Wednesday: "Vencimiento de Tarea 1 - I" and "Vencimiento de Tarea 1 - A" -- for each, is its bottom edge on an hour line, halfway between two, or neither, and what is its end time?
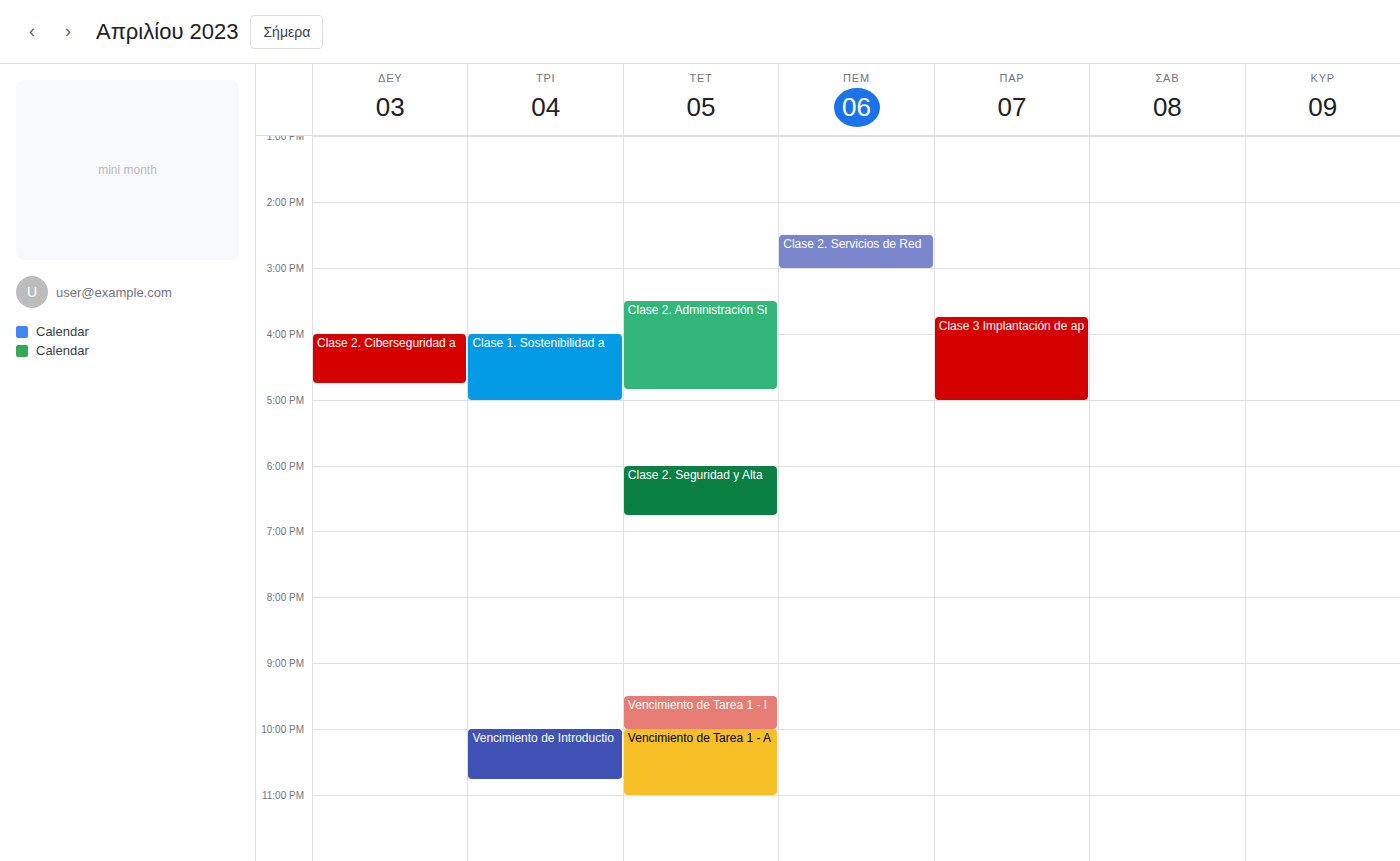
"Vencimiento de Tarea 1 - I": 10:00 PM, exactly on the 10 PM line. "Vencimiento de Tarea 1 - A": 11:00 PM, exactly on the 11 PM line.